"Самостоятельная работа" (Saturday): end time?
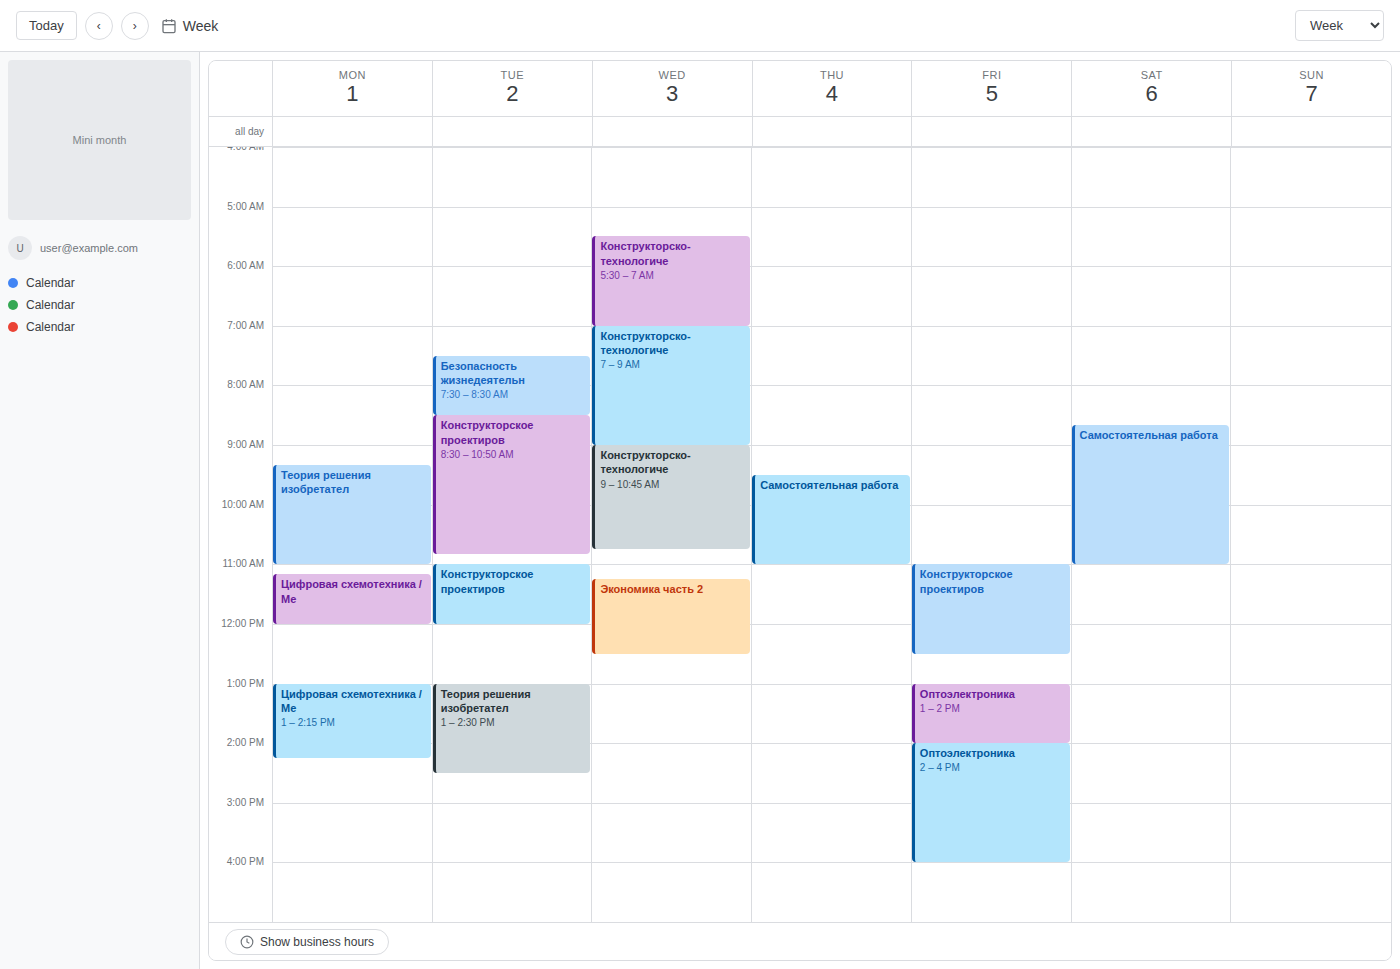
11:00 AM